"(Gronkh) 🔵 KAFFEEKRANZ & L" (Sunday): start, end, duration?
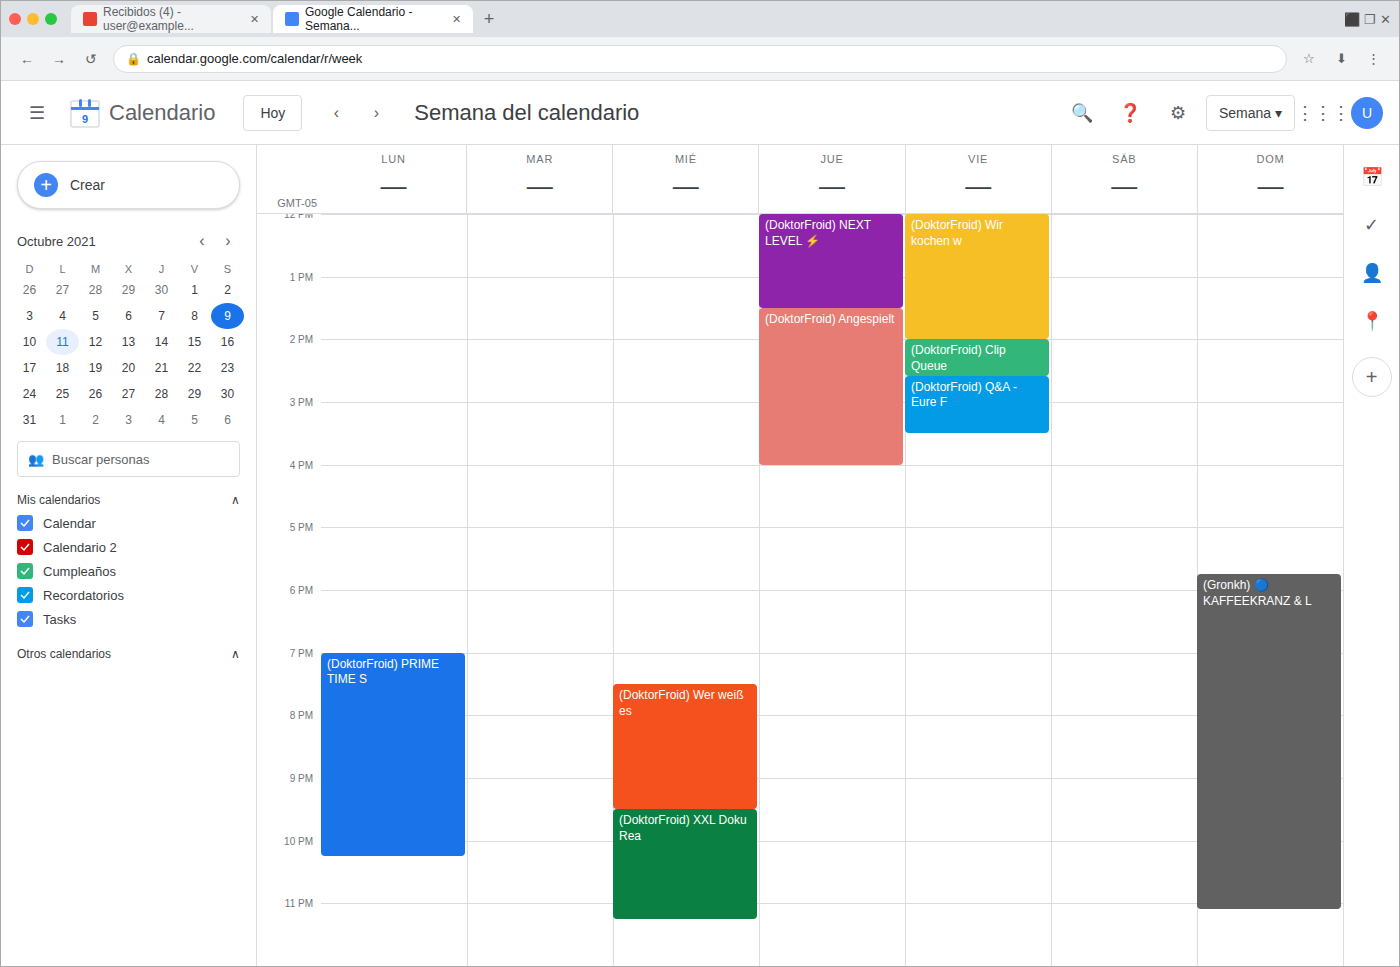
5:45 PM to 11:05 PM, 5 hours 20 minutes